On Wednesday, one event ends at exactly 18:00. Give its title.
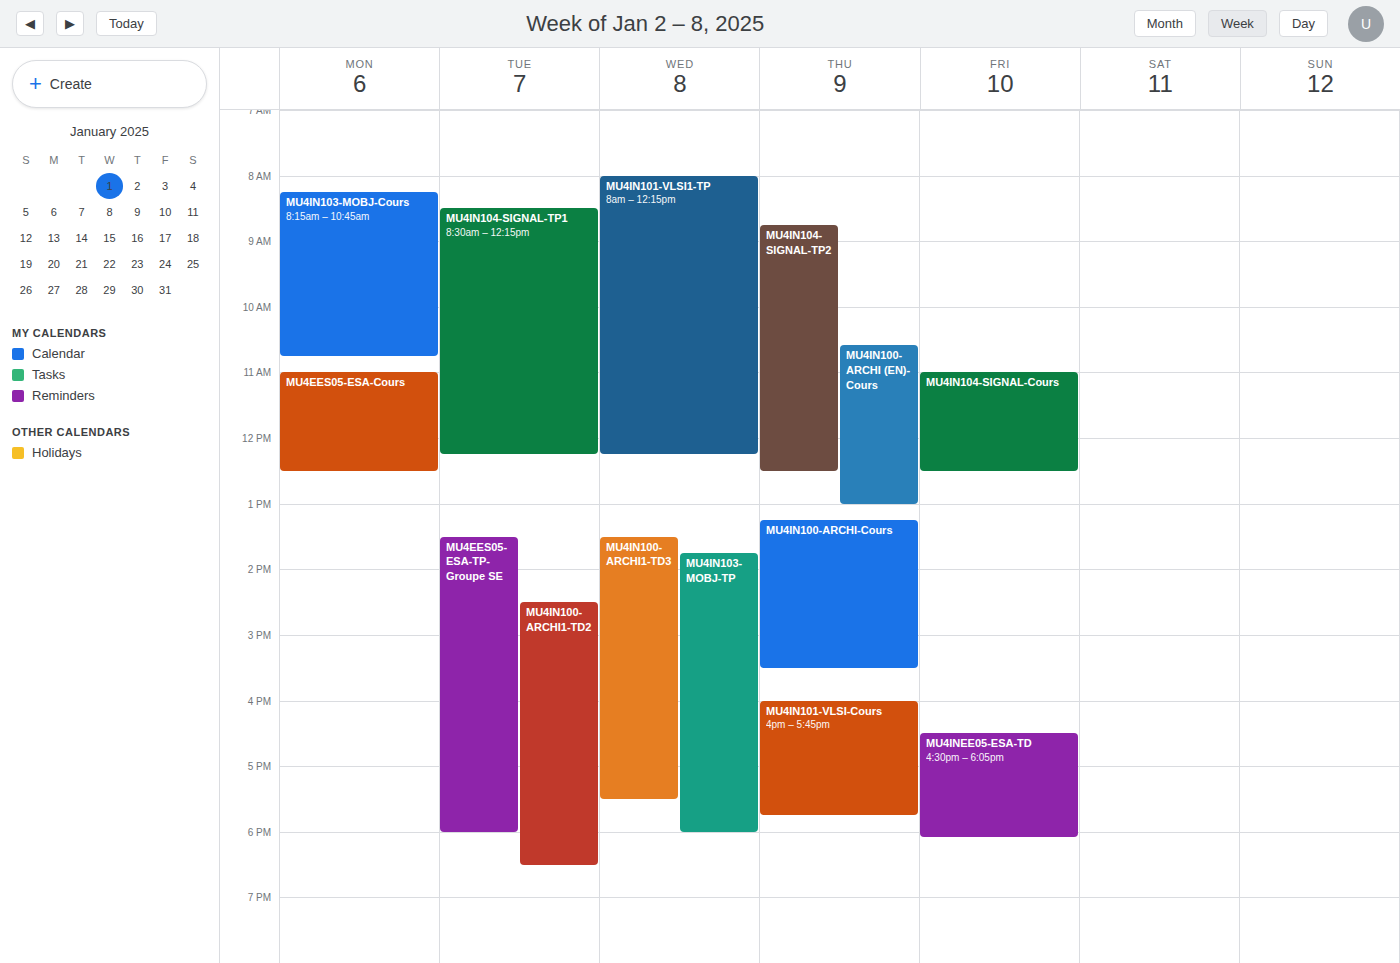
"MU4IN103-MOBJ-TP"